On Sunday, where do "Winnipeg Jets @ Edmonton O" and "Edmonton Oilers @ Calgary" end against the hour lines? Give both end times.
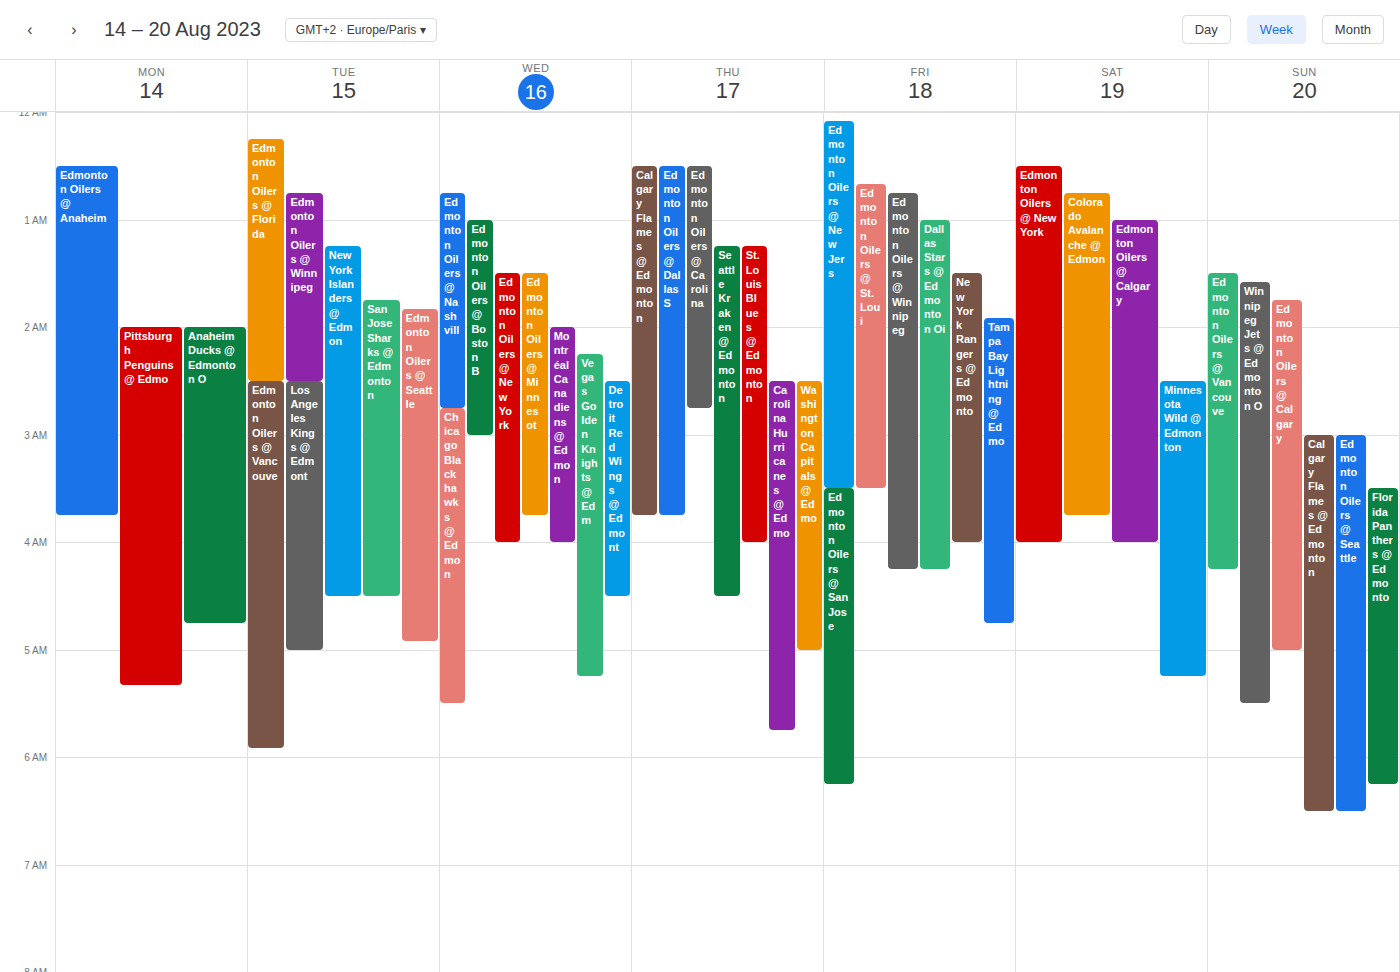
"Winnipeg Jets @ Edmonton O": 5:30 AM, halfway between the 5 AM and 6 AM lines. "Edmonton Oilers @ Calgary": 5:00 AM, exactly on the 5 AM line.